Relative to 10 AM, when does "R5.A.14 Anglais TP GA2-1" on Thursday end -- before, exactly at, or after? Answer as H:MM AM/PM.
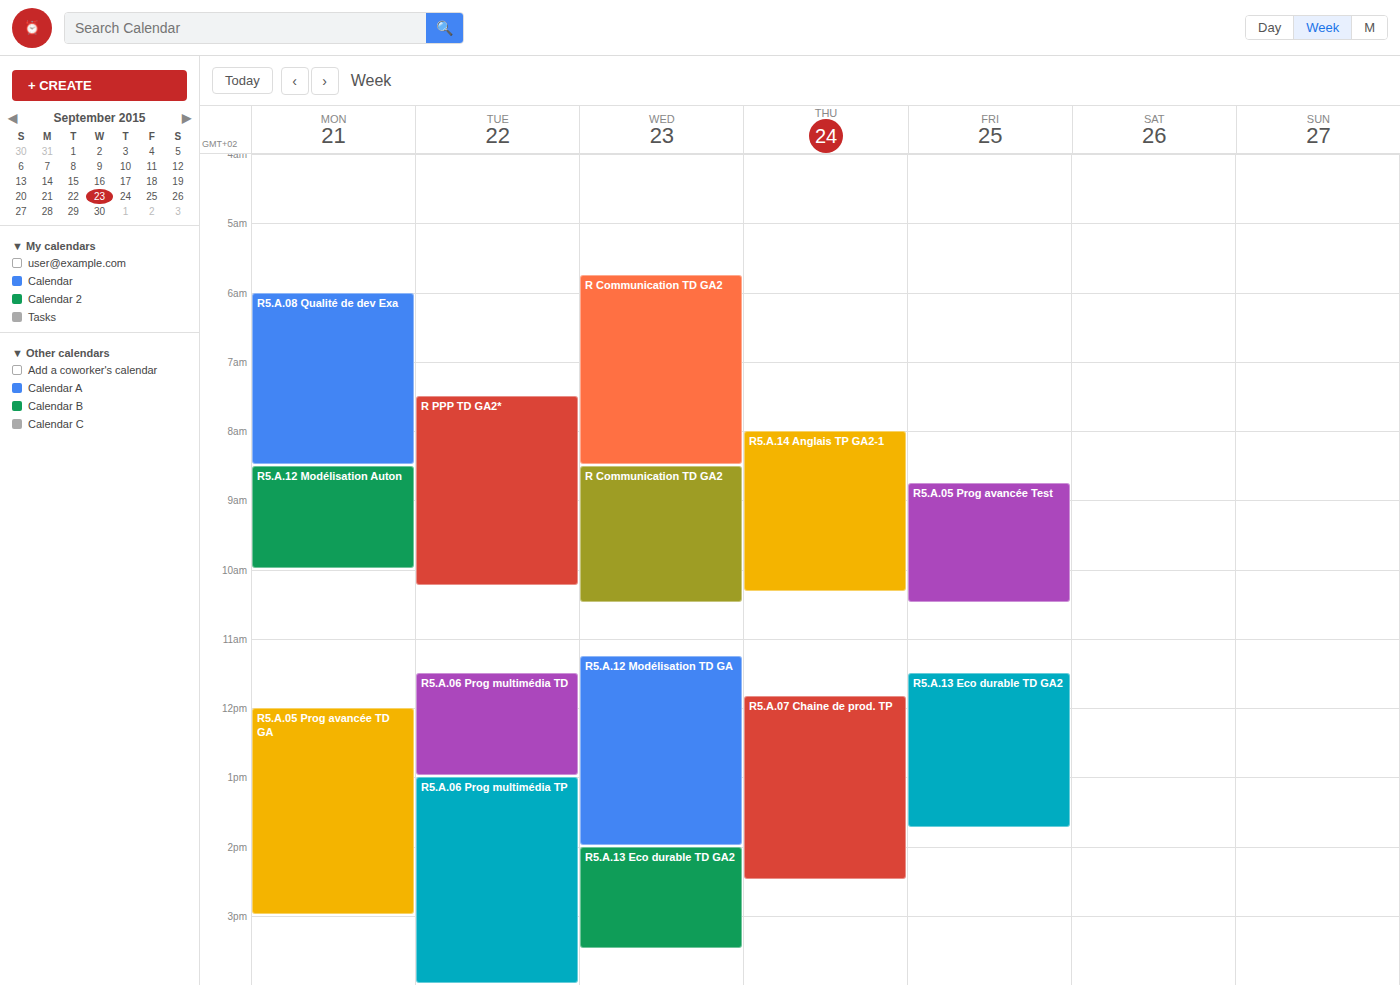
10:20 AM -- after 10 AM, 20 minutes below the 10 AM line.